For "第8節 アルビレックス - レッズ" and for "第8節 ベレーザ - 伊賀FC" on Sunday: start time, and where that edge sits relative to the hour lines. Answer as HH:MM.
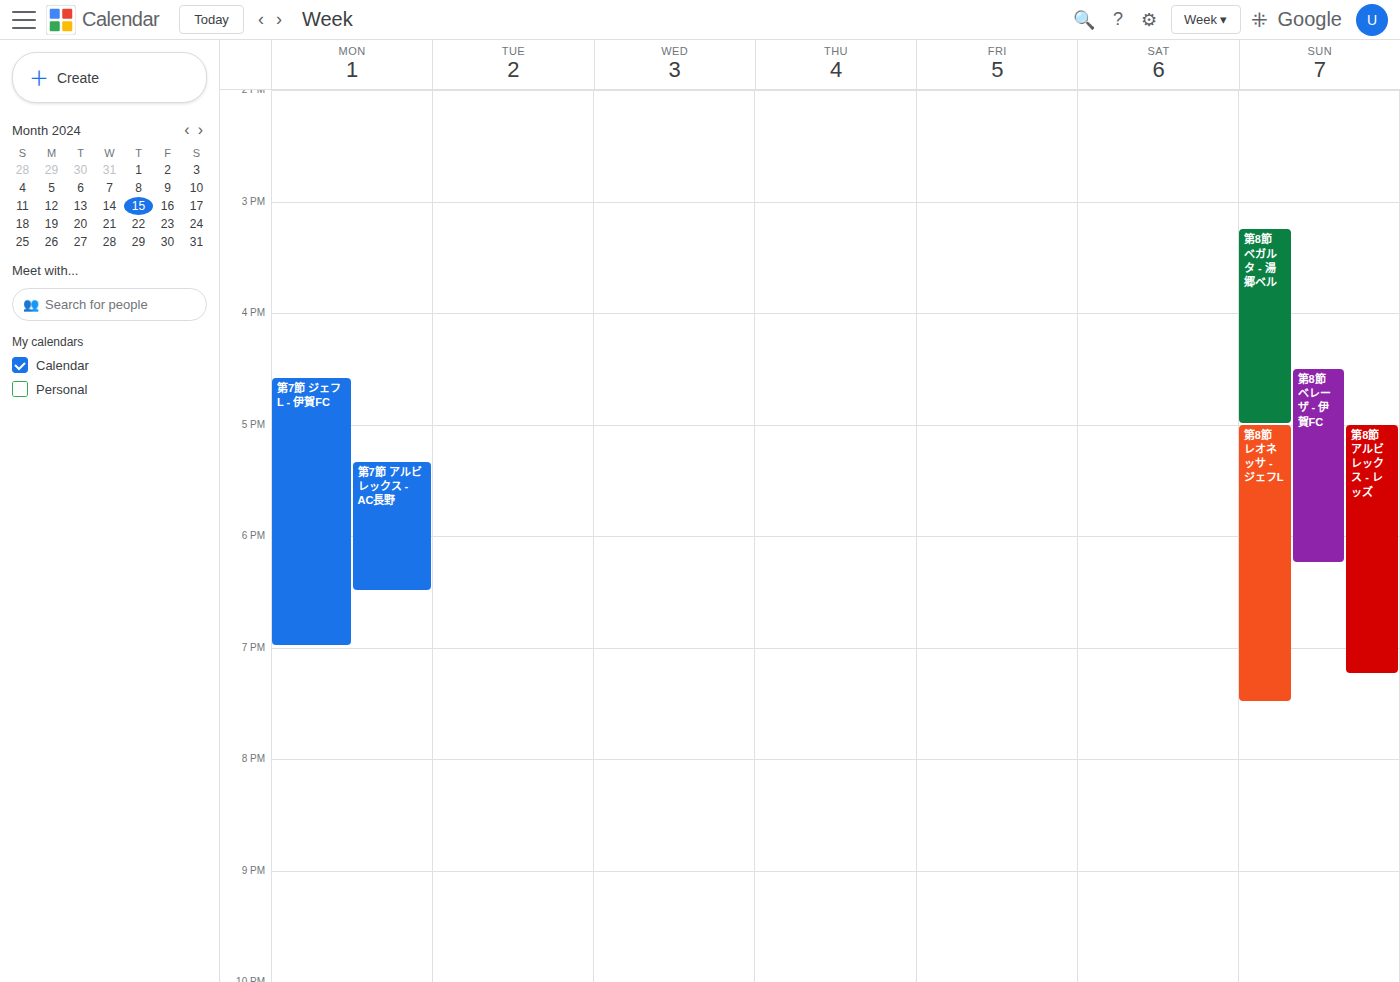
"第8節 アルビレックス - レッズ": 17:00, exactly on the 17:00 line. "第8節 ベレーザ - 伊賀FC": 16:30, halfway between the 16:00 and 17:00 lines.